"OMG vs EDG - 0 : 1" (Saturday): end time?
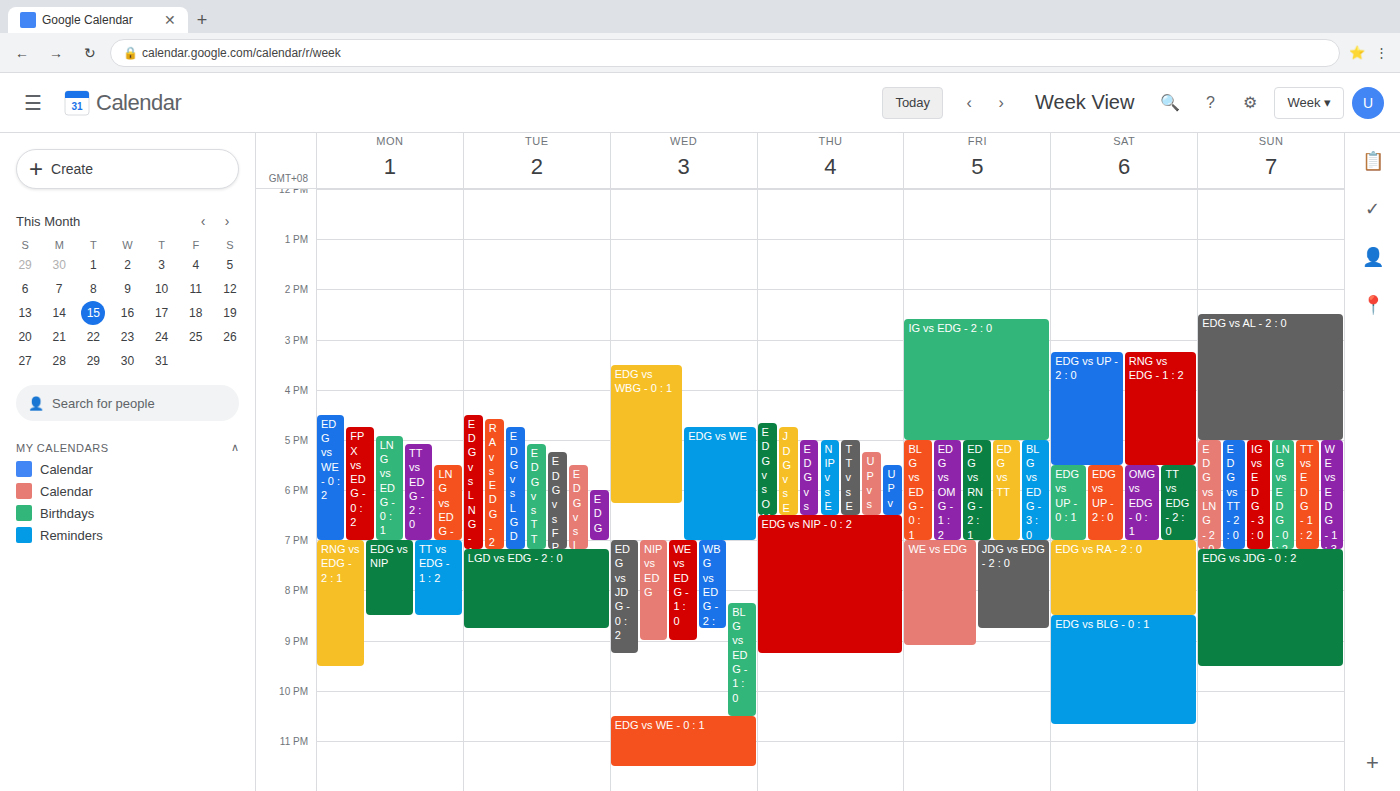
7:00 PM